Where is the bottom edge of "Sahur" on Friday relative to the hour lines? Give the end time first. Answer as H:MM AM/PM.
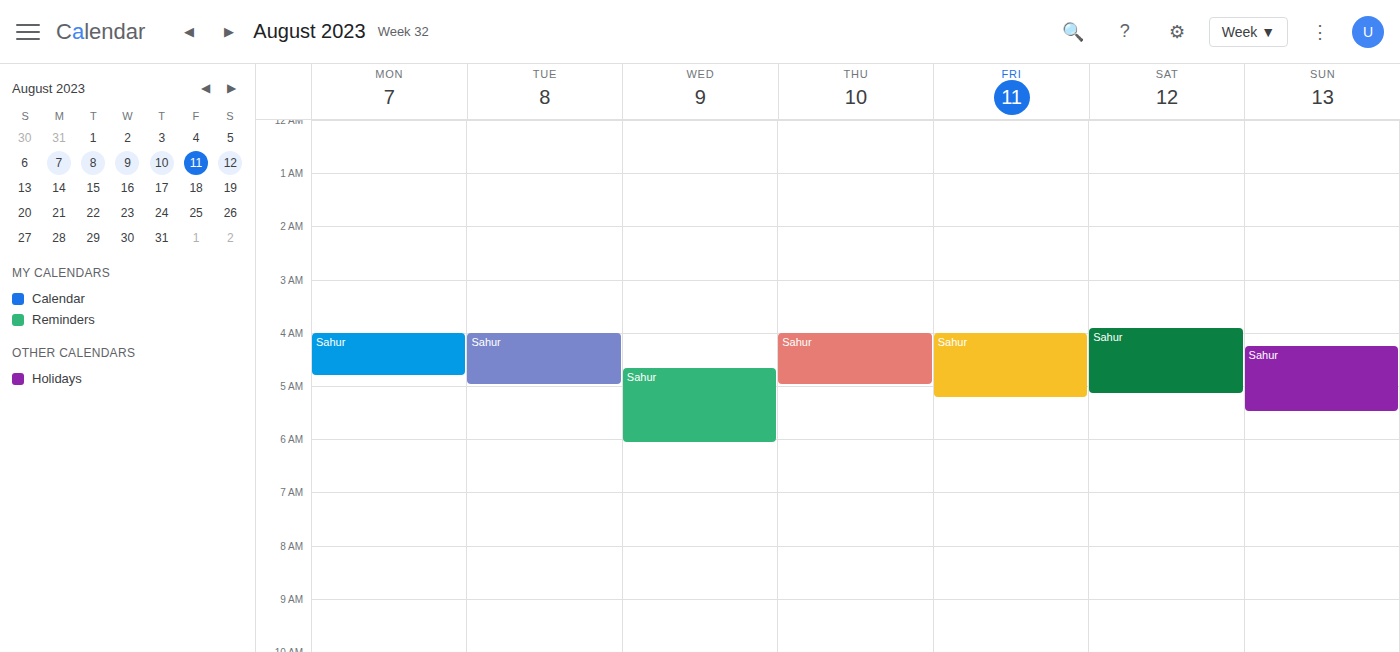
5:15 AM -- neither: a quarter of the way from the 5 AM line to the 6 AM line.